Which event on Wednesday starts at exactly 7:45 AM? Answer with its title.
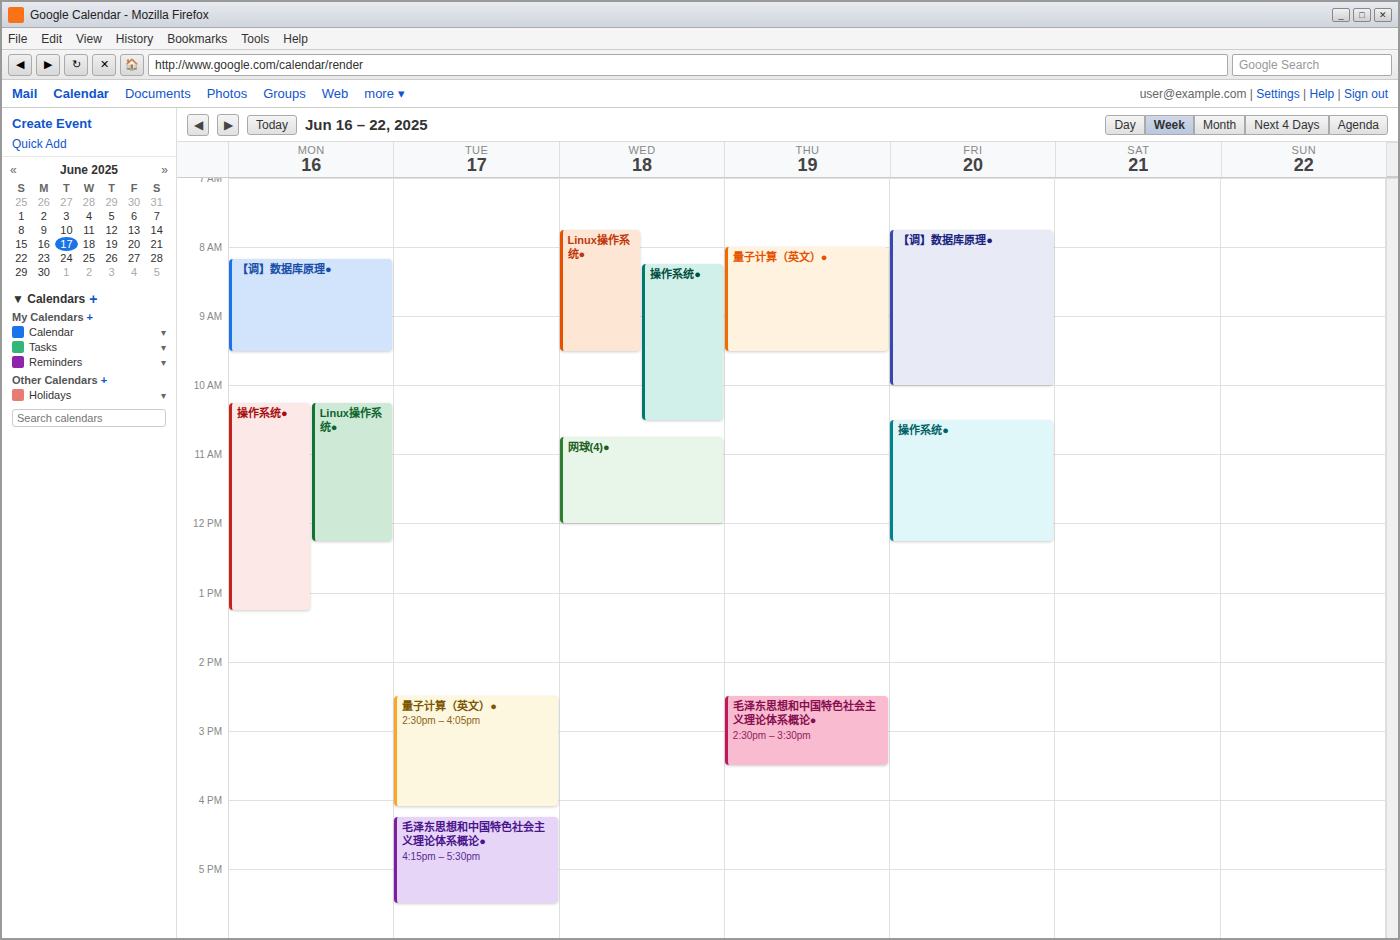
"Linux操作系统●"